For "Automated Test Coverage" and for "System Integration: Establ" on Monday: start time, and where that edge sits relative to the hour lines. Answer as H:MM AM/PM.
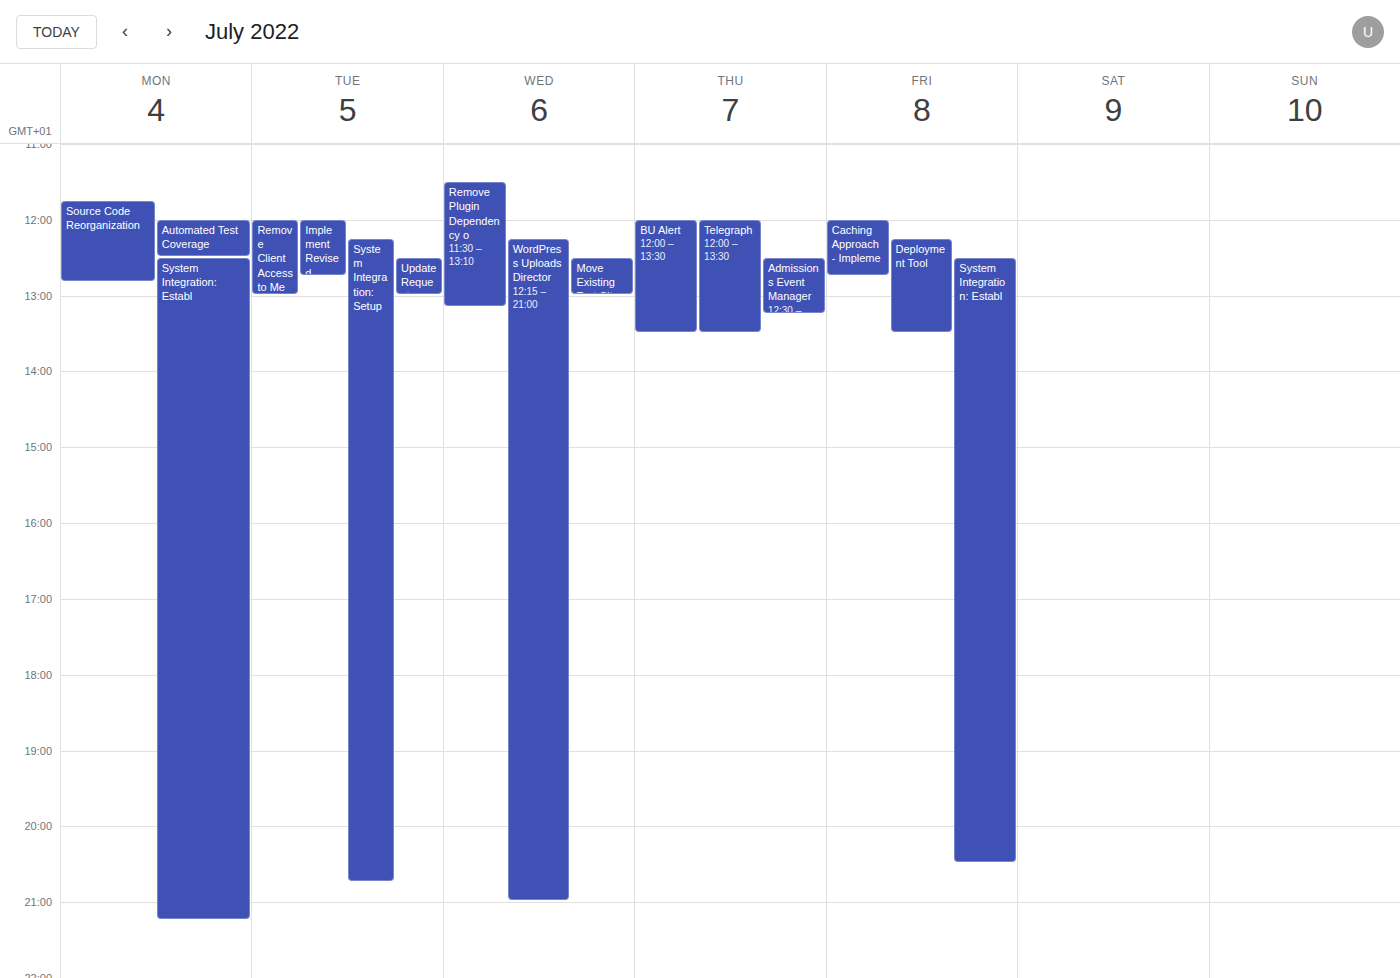
"Automated Test Coverage": 12:00 PM, exactly on the 12 PM line. "System Integration: Establ": 12:30 PM, halfway between the 12 PM and 1 PM lines.